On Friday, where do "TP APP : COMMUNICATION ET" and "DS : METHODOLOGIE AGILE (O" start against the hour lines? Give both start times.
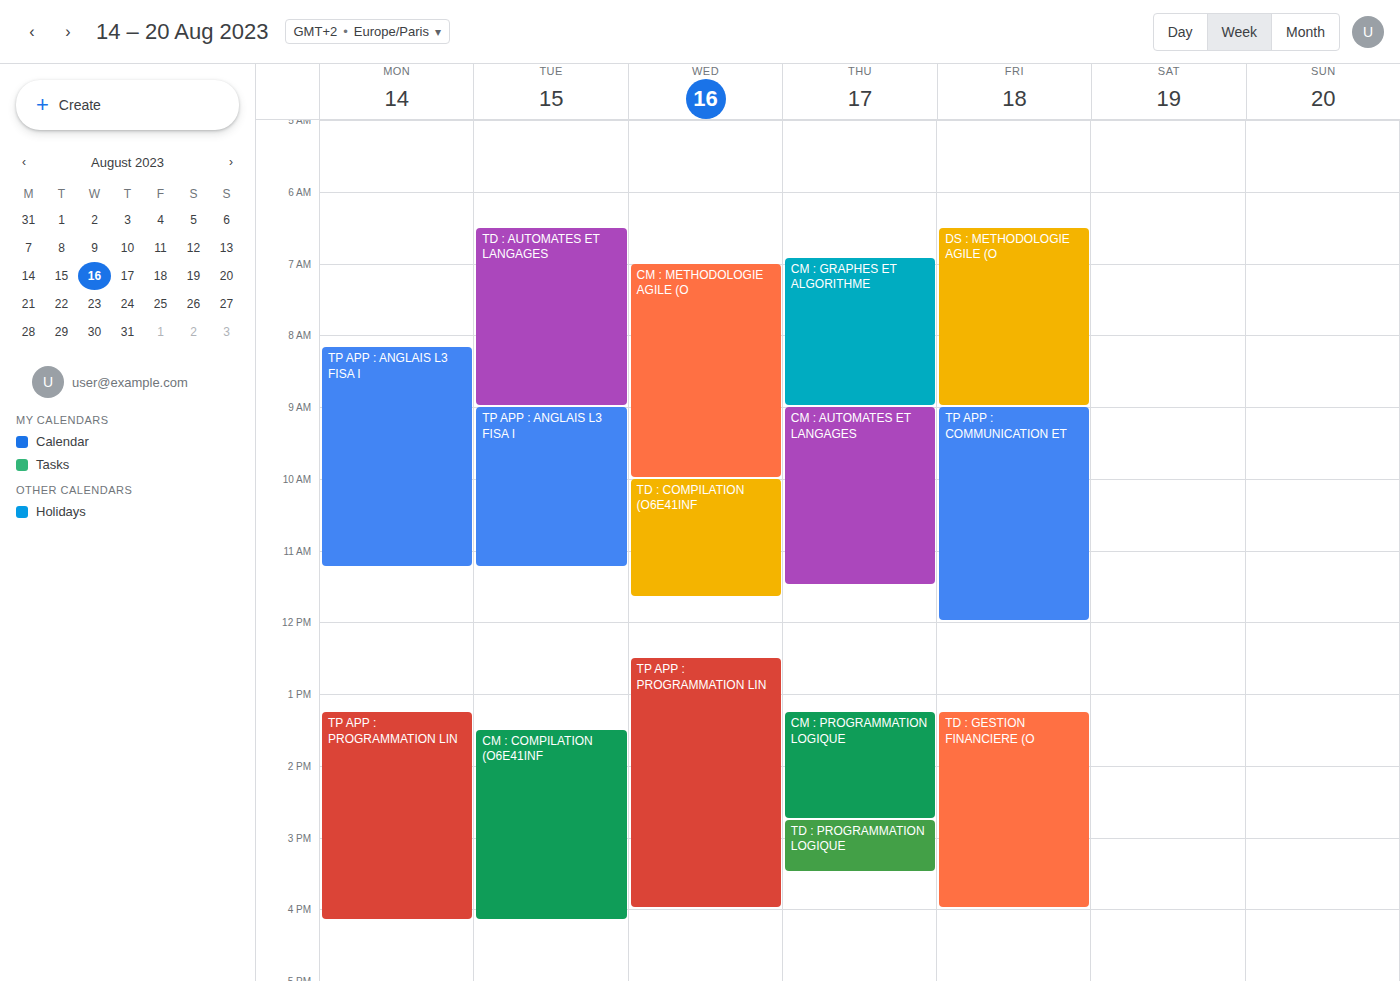
"TP APP : COMMUNICATION ET": 9:00 AM, exactly on the 9 AM line. "DS : METHODOLOGIE AGILE (O": 6:30 AM, halfway between the 6 AM and 7 AM lines.